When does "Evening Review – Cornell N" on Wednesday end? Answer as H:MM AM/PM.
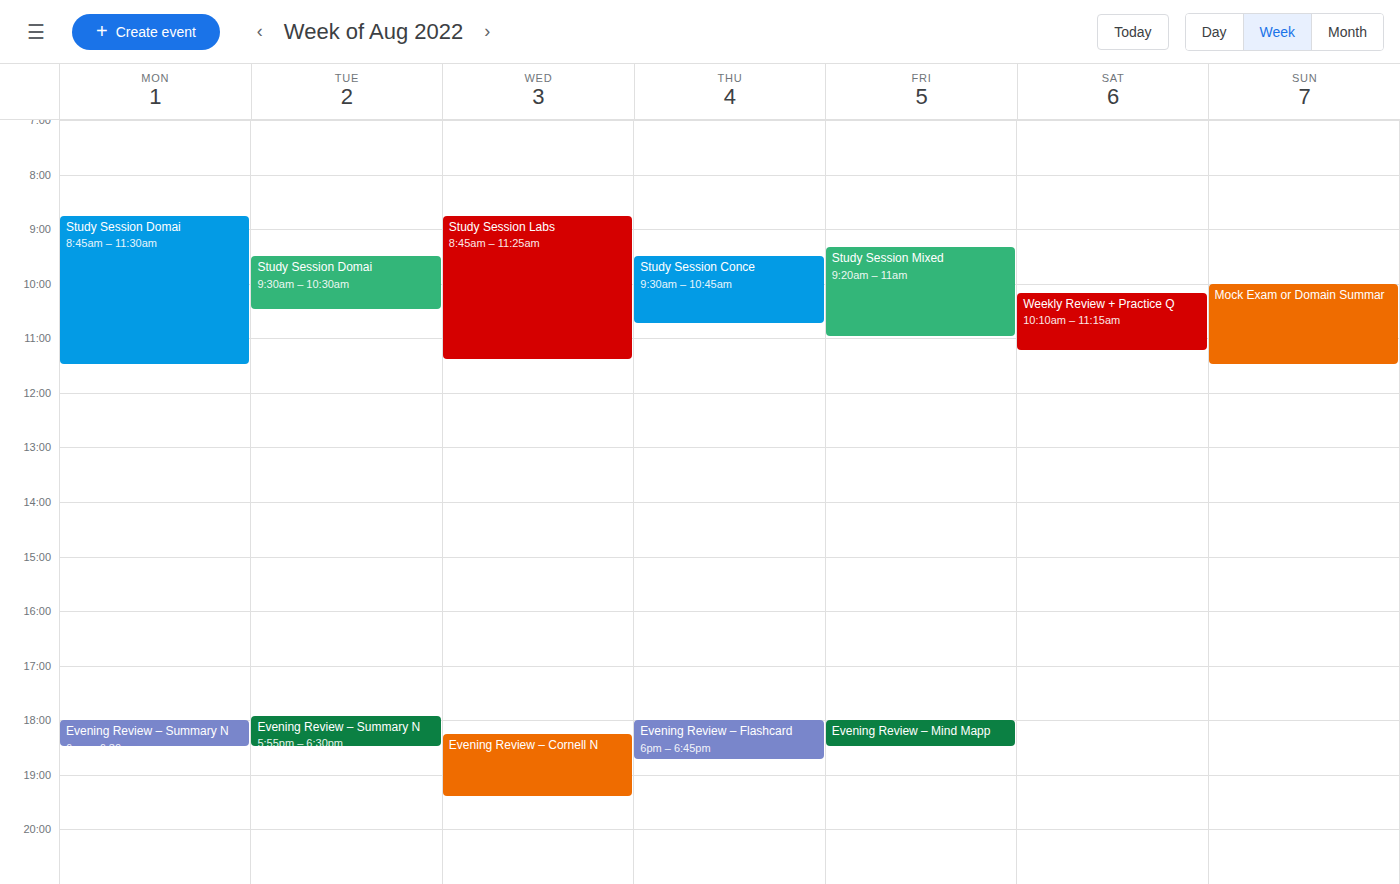
7:25 PM